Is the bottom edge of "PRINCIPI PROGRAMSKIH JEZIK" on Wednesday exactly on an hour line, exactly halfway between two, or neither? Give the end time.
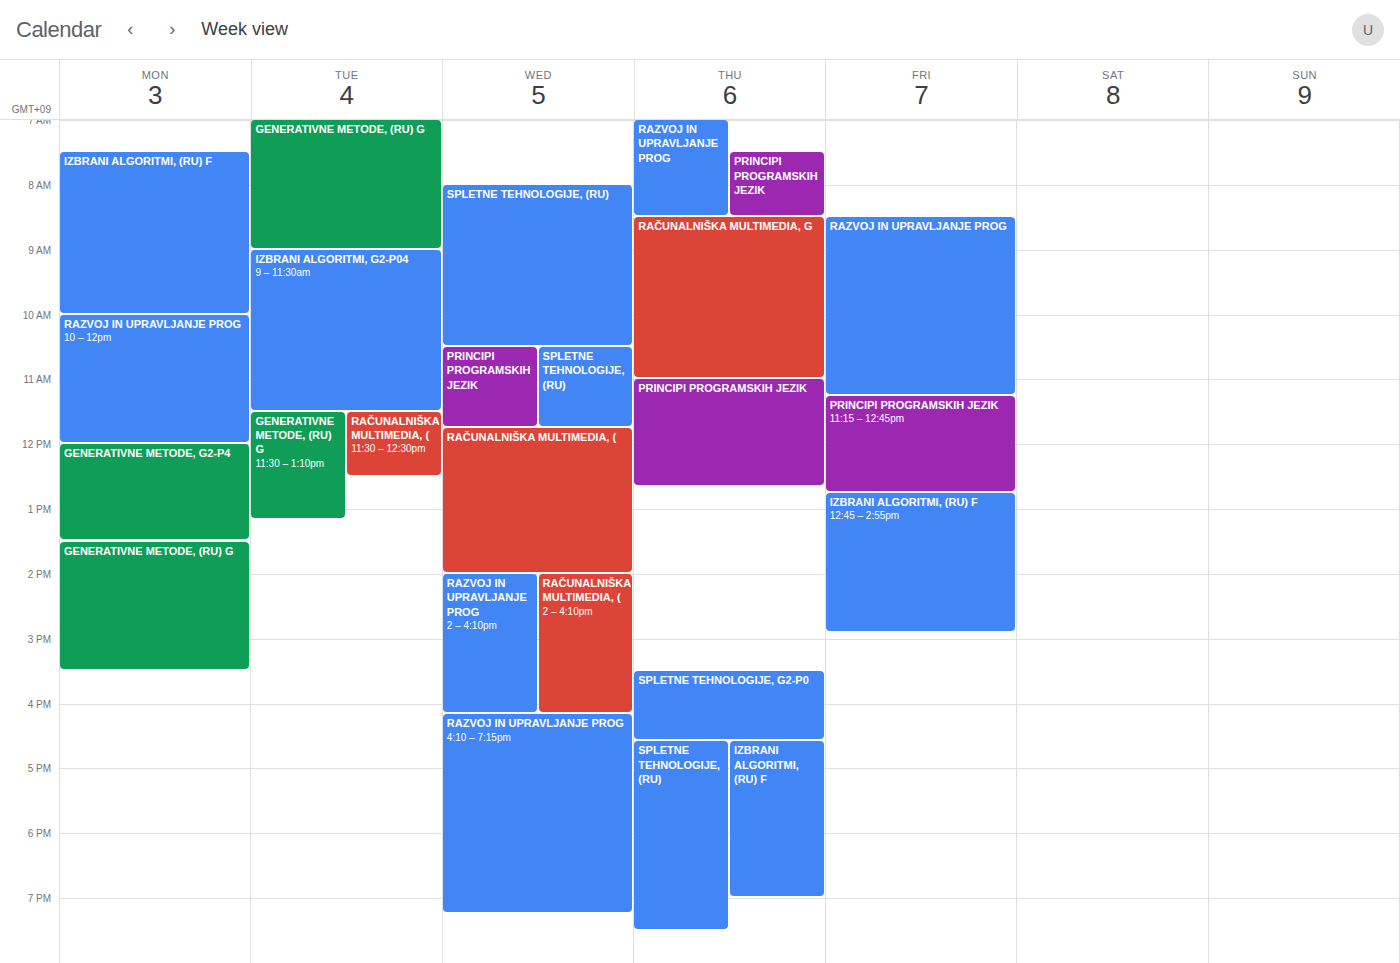
11:45 AM -- neither: three quarters of the way from the 11 AM line to the 12 PM line.